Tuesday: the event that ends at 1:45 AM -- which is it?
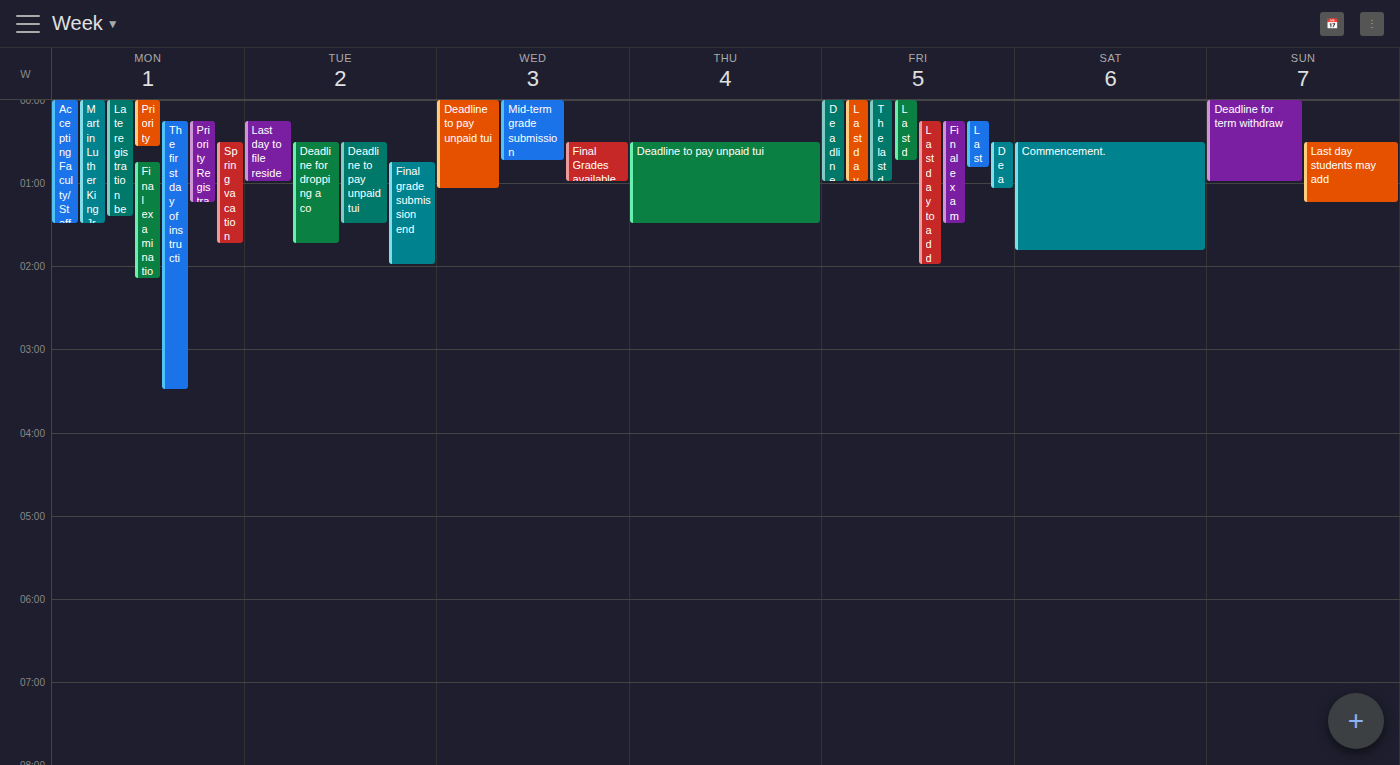
"Deadline for dropping a co"